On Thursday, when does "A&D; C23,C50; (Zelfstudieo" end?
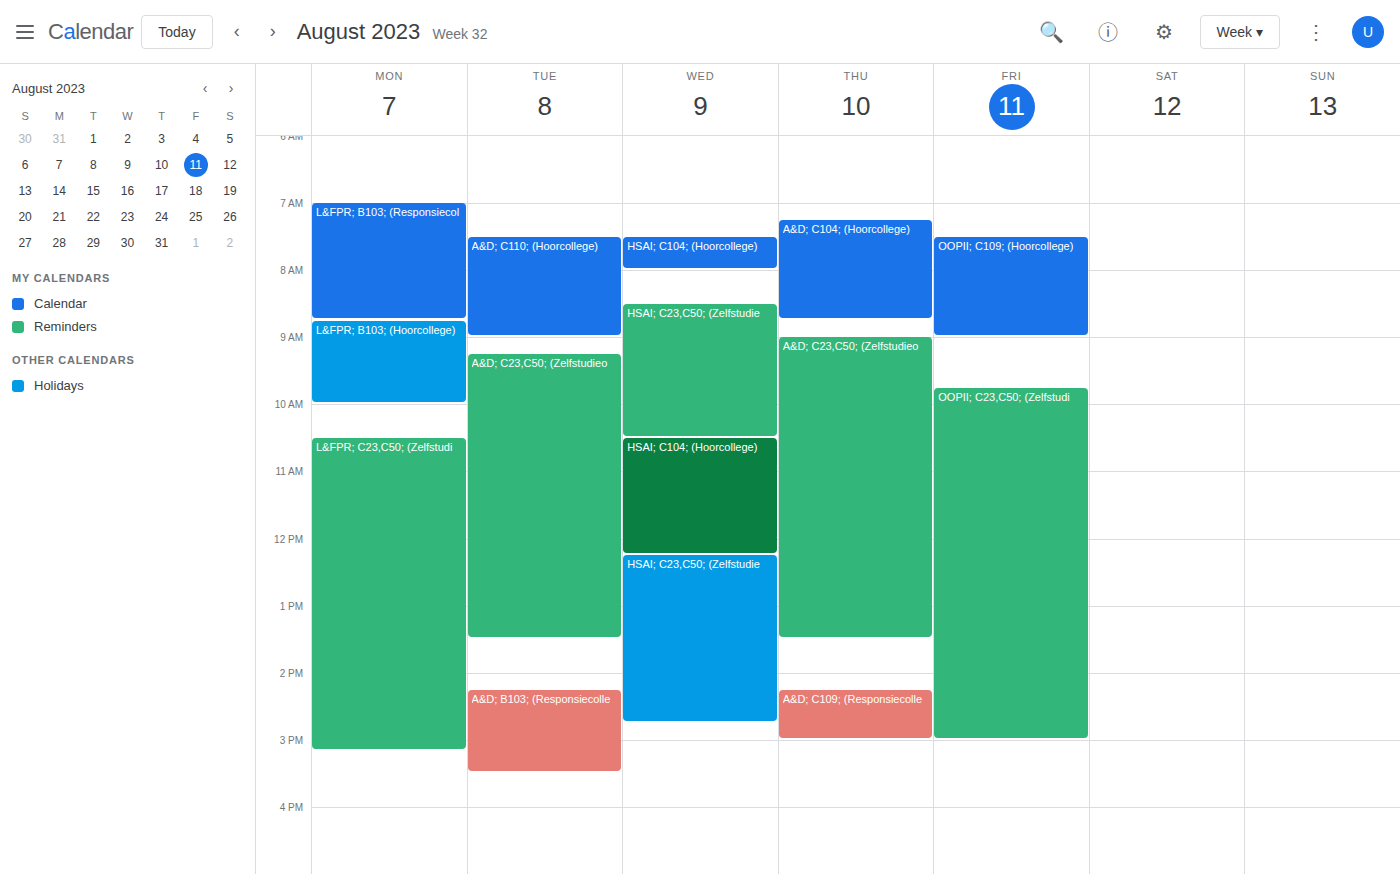
1:30 PM